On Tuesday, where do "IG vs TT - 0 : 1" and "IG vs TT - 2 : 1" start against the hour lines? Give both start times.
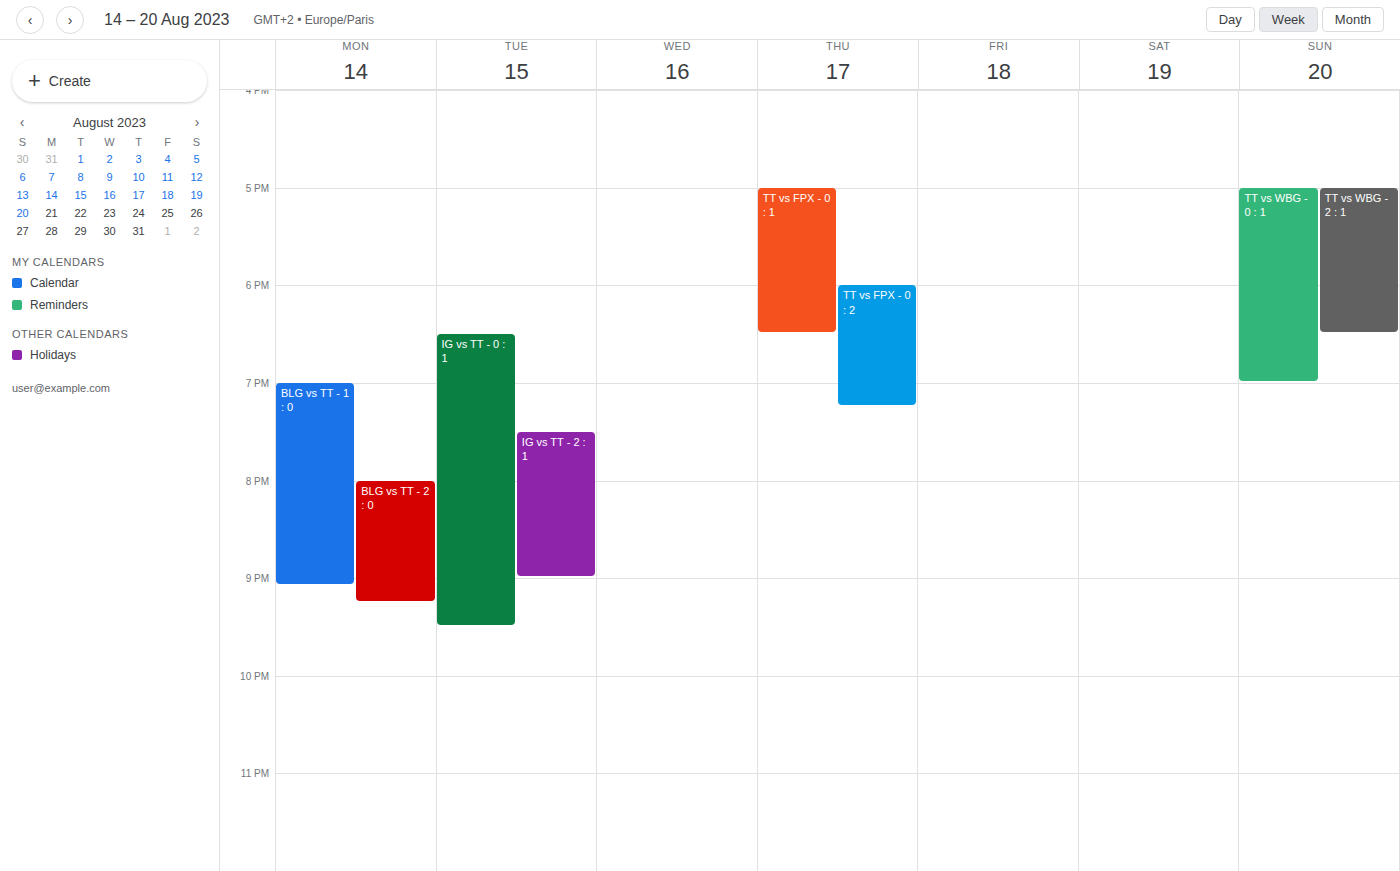
"IG vs TT - 0 : 1": 6:30 PM, halfway between the 6 PM and 7 PM lines. "IG vs TT - 2 : 1": 7:30 PM, halfway between the 7 PM and 8 PM lines.